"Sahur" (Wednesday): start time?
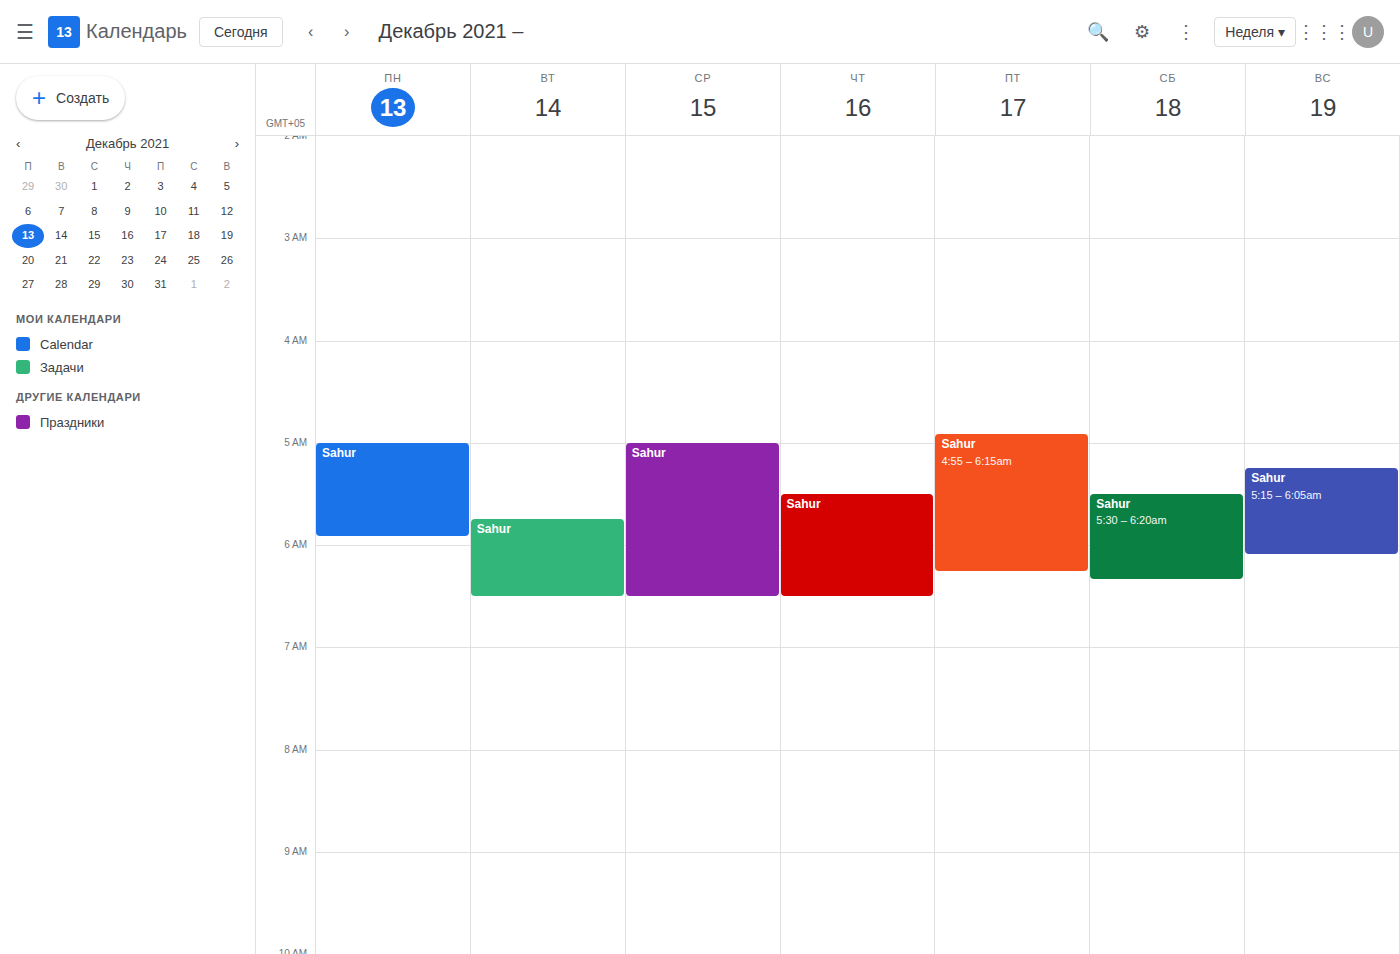
5:00 AM